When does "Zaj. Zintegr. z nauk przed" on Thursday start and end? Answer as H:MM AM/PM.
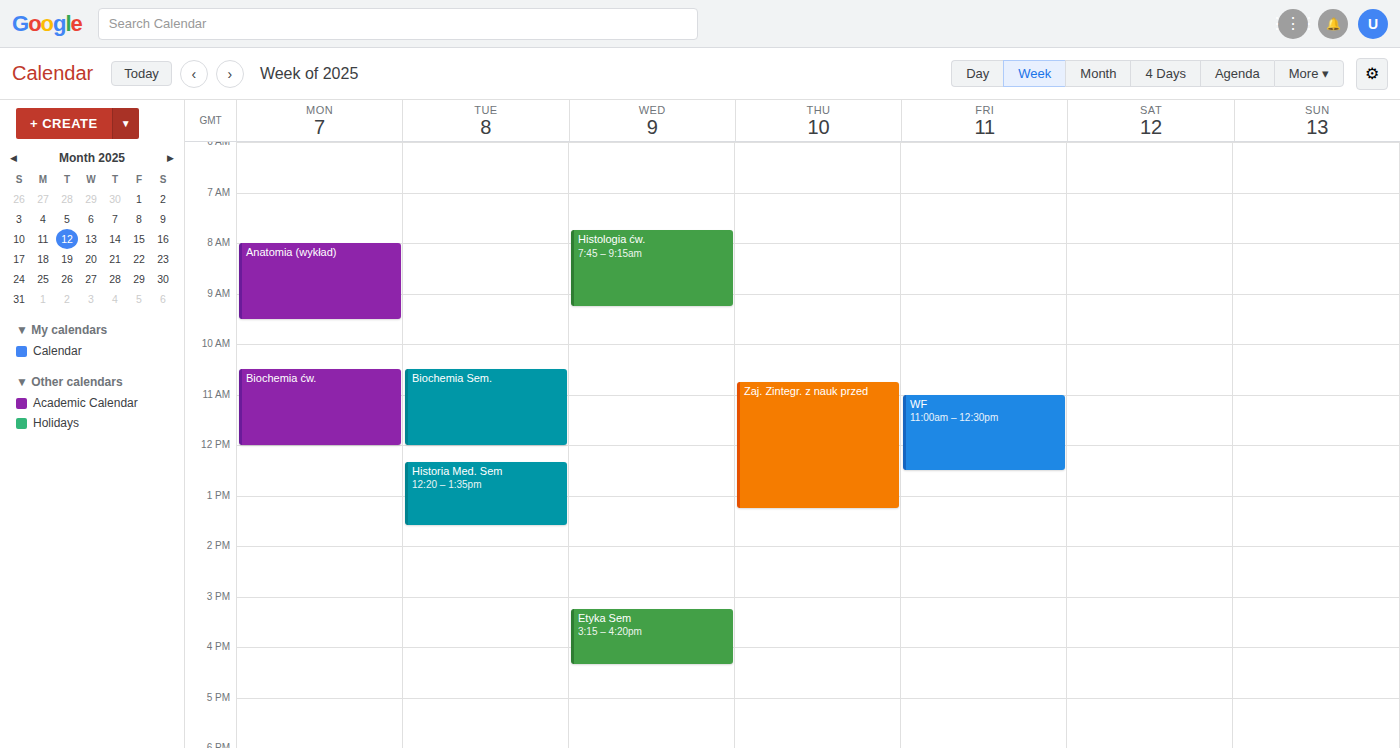
10:45 AM to 1:15 PM